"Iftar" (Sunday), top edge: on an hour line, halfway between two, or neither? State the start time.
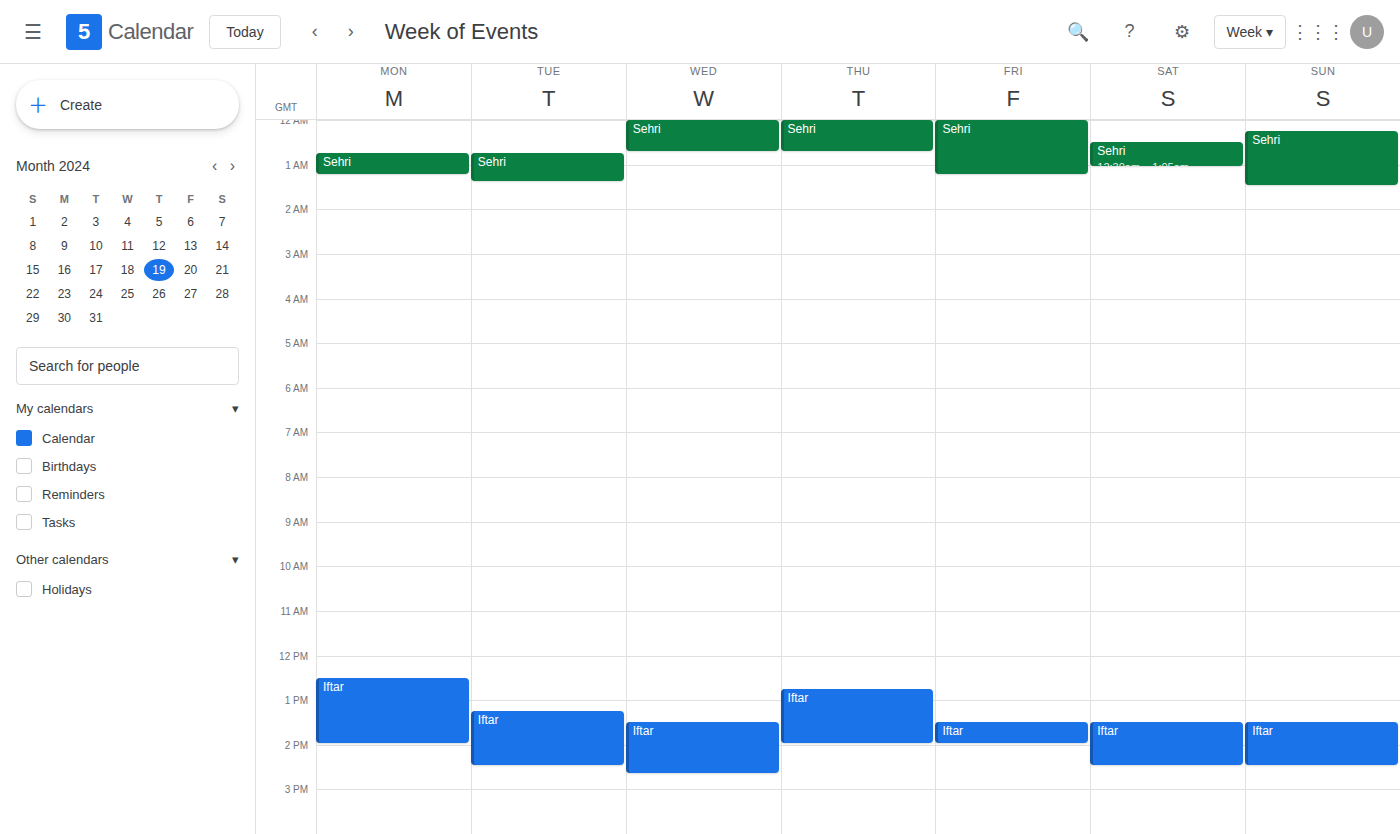
1:30 PM -- halfway between the 1 PM and 2 PM lines.